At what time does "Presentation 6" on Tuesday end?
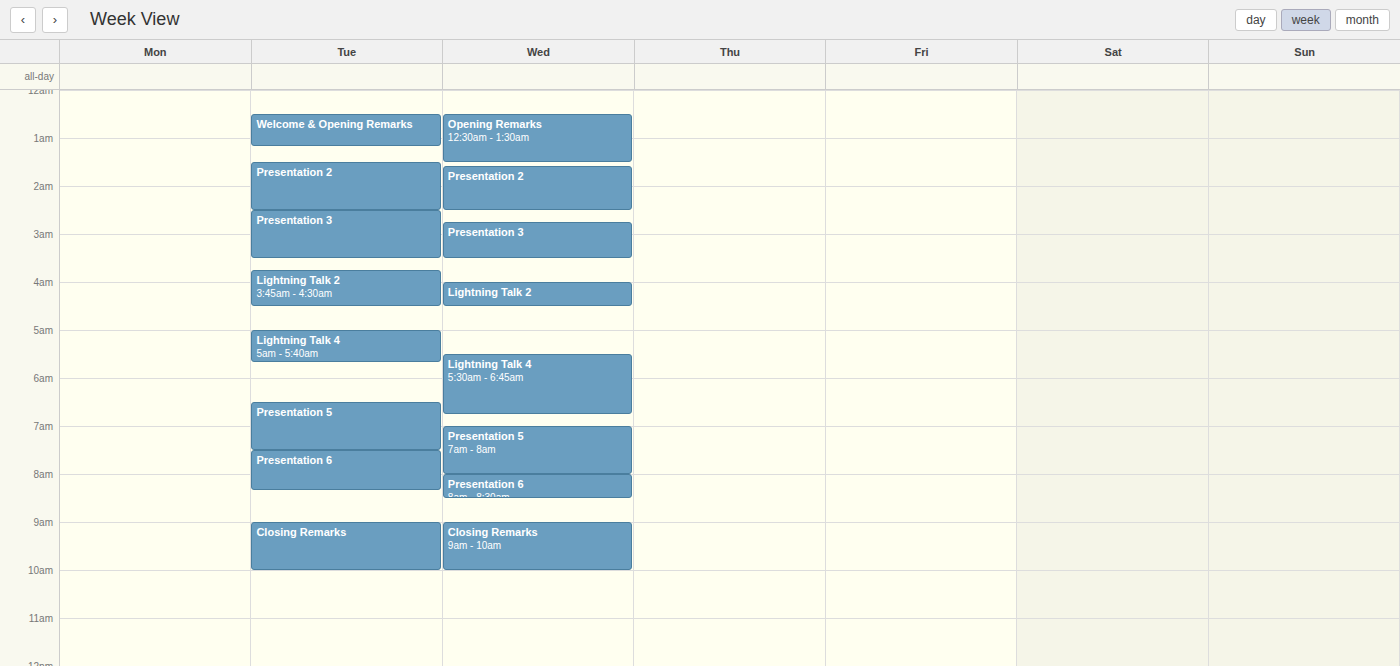
8:20 AM